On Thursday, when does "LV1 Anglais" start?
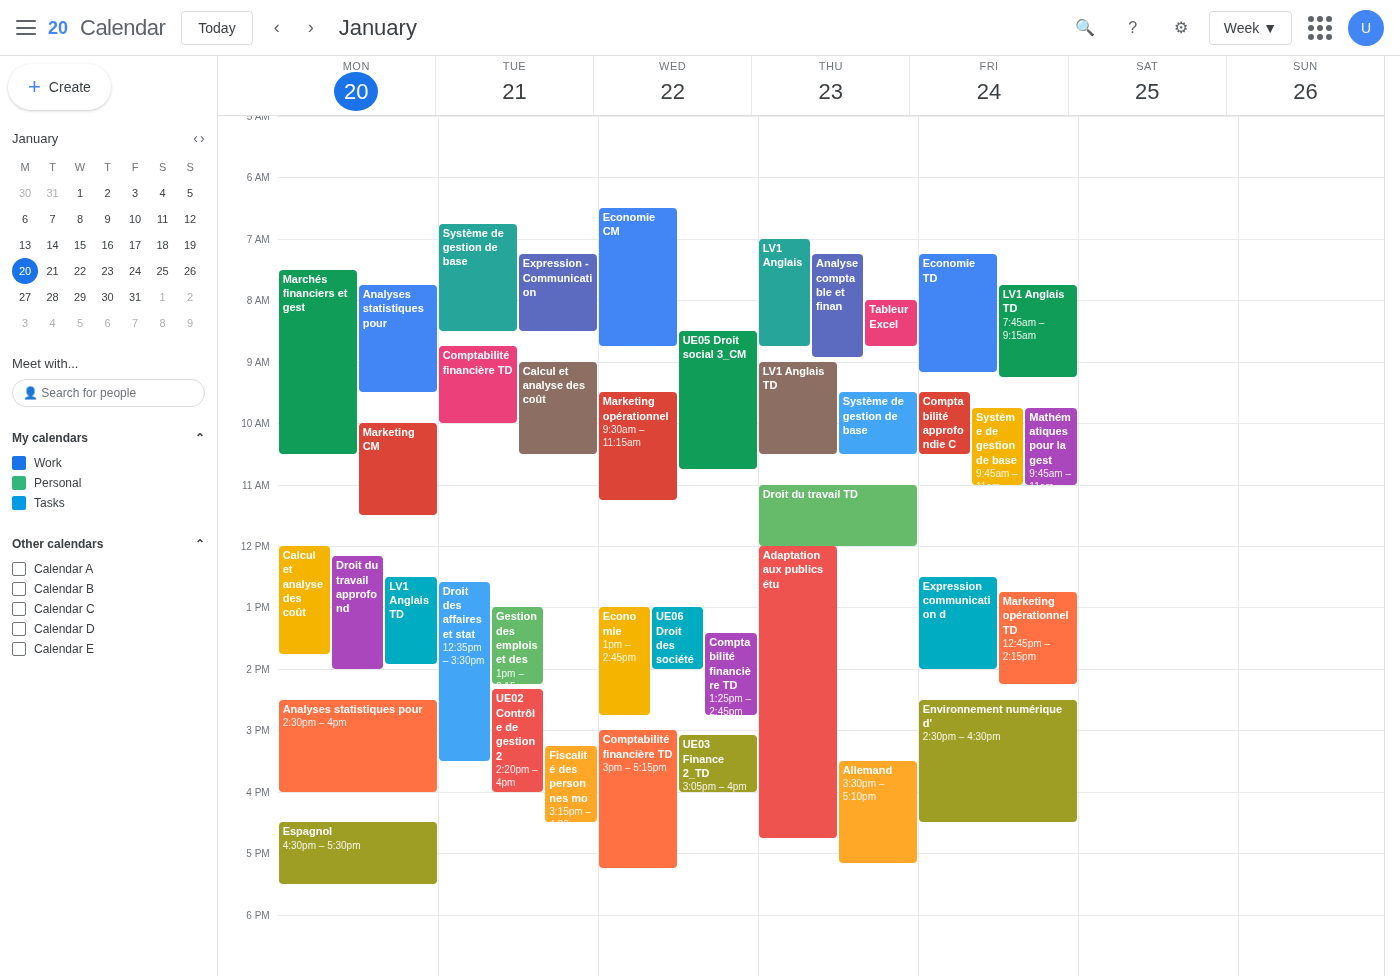
07:00